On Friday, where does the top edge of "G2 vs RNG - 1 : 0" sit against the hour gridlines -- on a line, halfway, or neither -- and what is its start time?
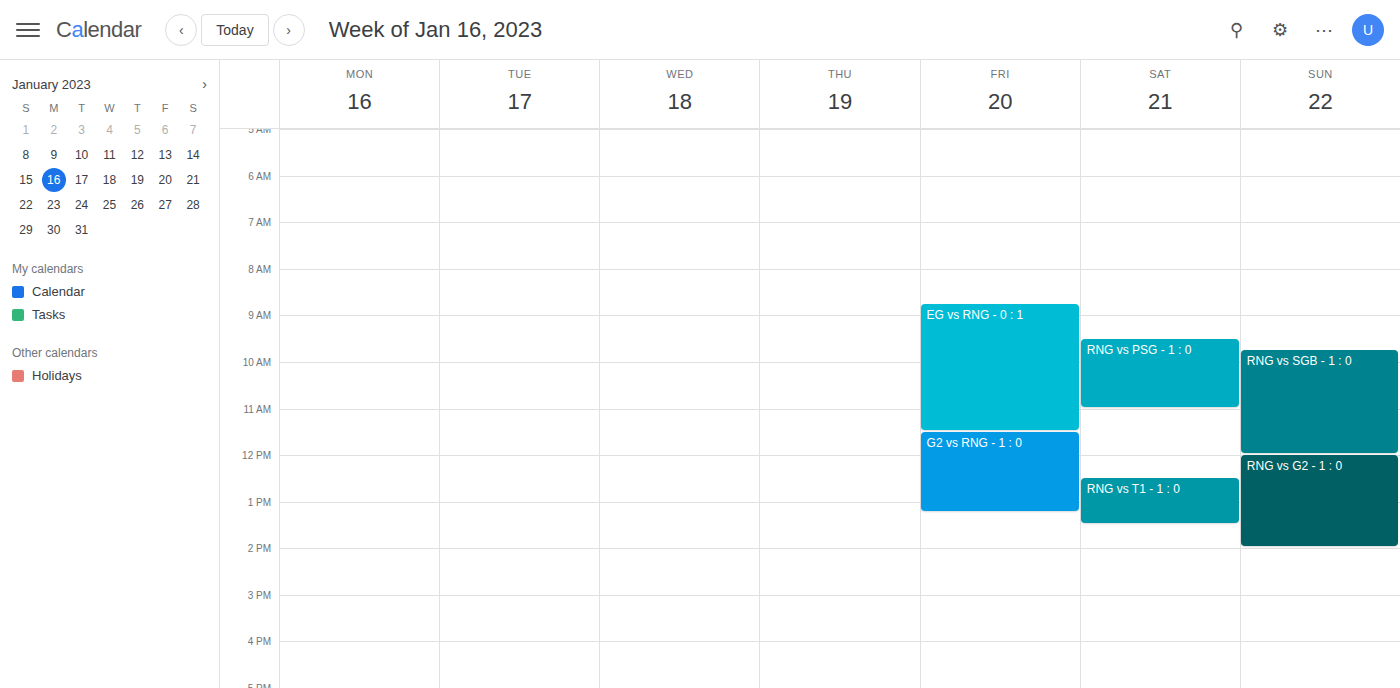
11:30 AM -- halfway between the 11 AM and 12 PM lines.